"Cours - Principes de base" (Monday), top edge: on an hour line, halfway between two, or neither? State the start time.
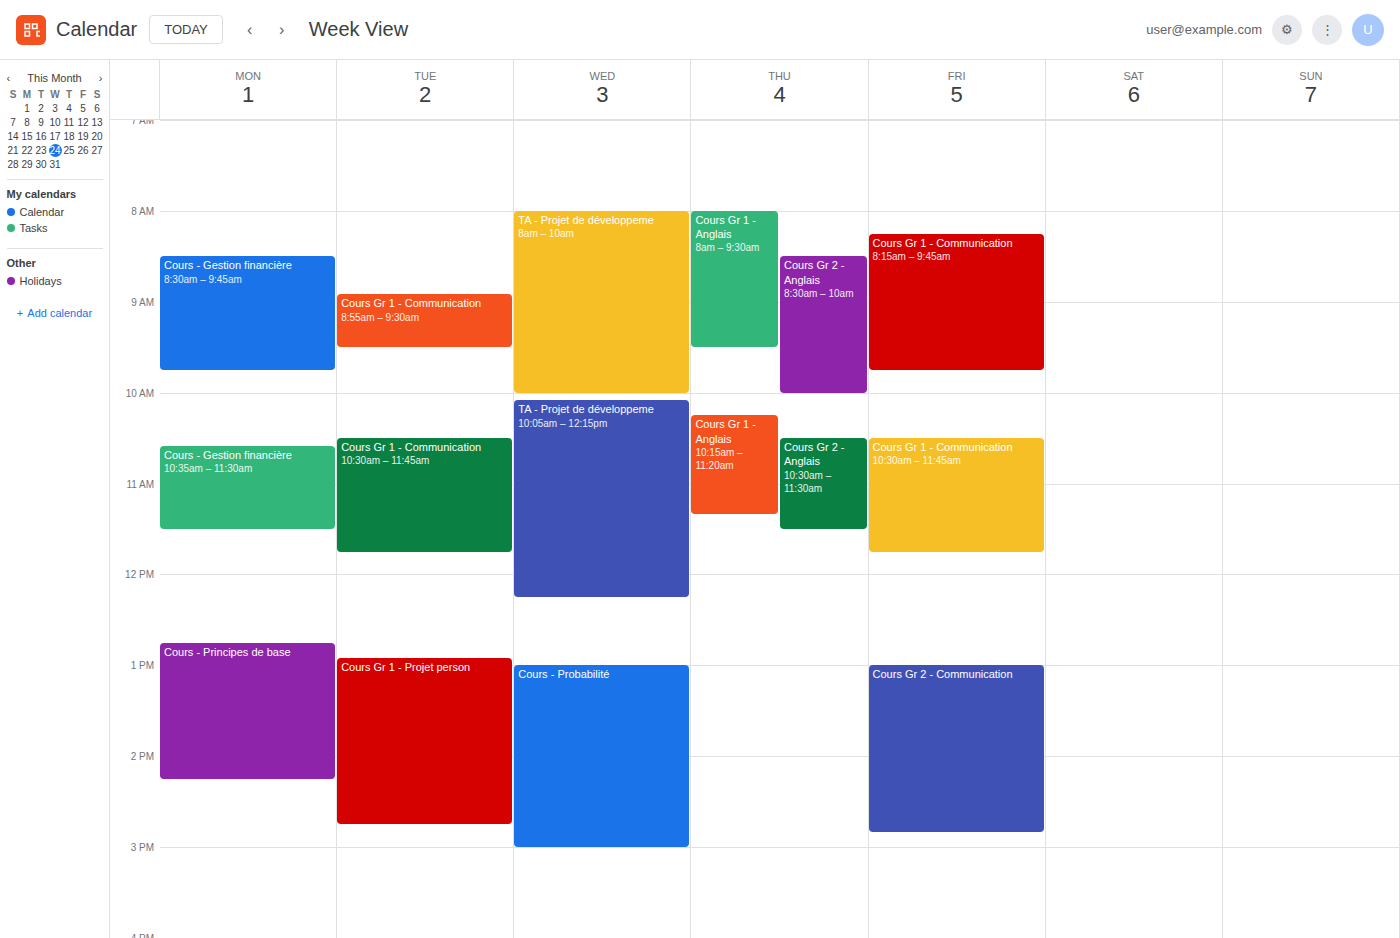
12:45 PM -- neither: three quarters of the way from the 12 PM line to the 1 PM line.